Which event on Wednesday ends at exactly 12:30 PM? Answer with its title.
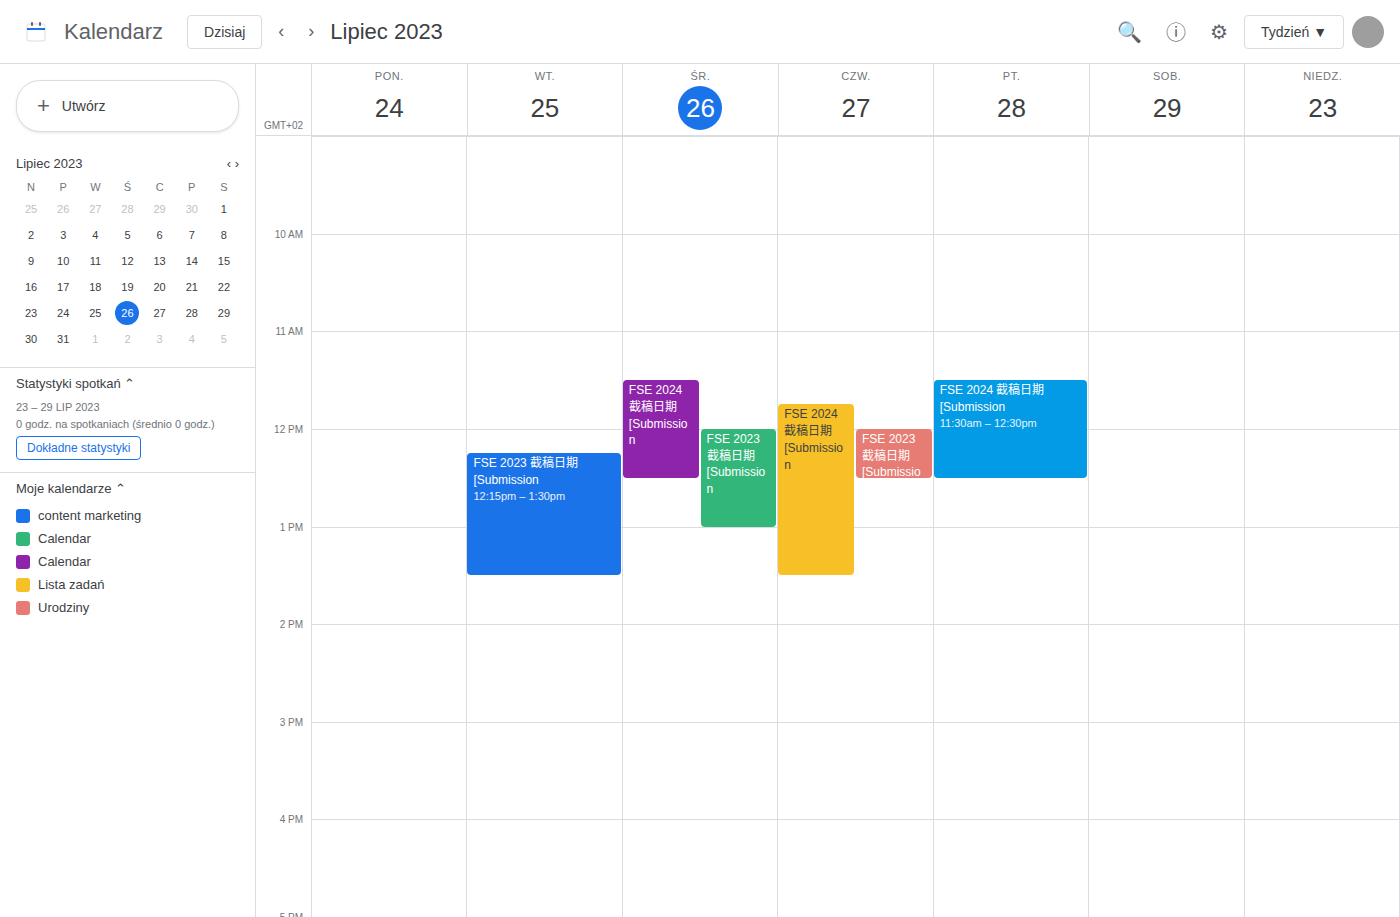
"FSE 2024 截稿日期 [Submission"